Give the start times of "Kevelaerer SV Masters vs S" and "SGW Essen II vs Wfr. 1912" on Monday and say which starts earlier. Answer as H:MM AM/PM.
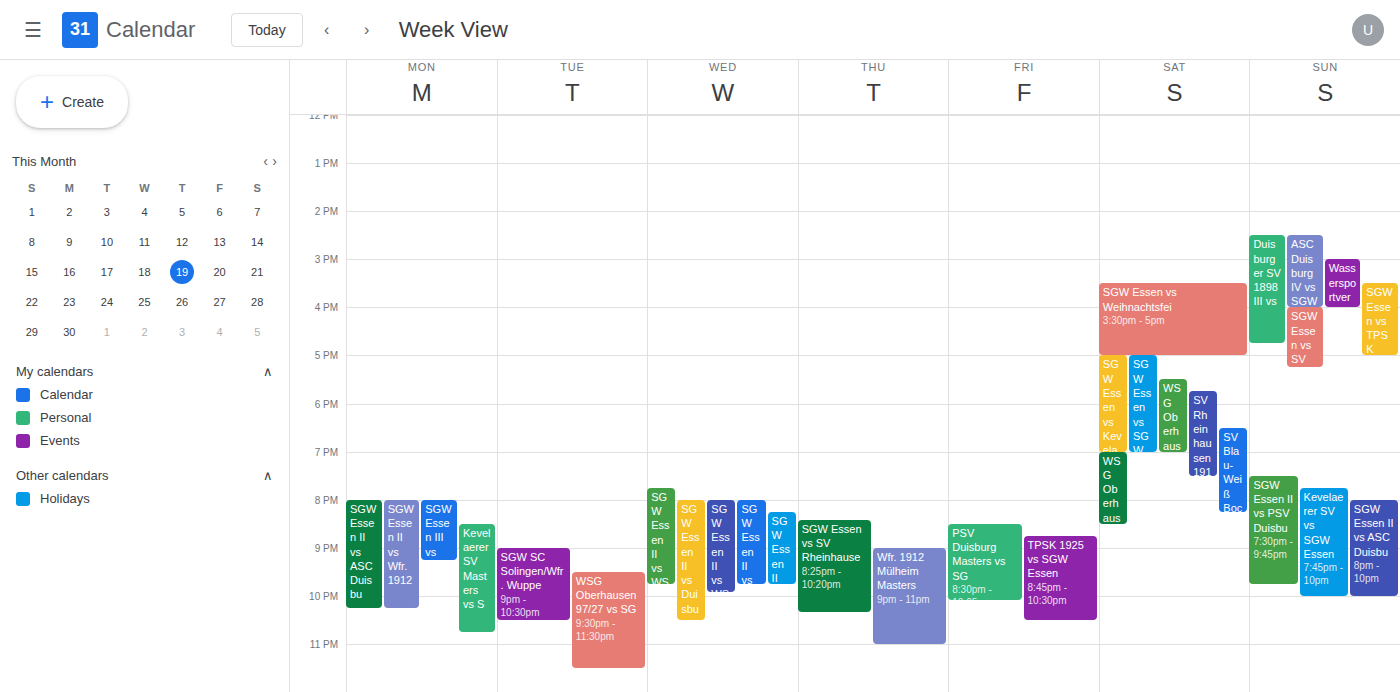
"SGW Essen II vs Wfr. 1912" 8:00 PM; "Kevelaerer SV Masters vs S" 8:30 PM.